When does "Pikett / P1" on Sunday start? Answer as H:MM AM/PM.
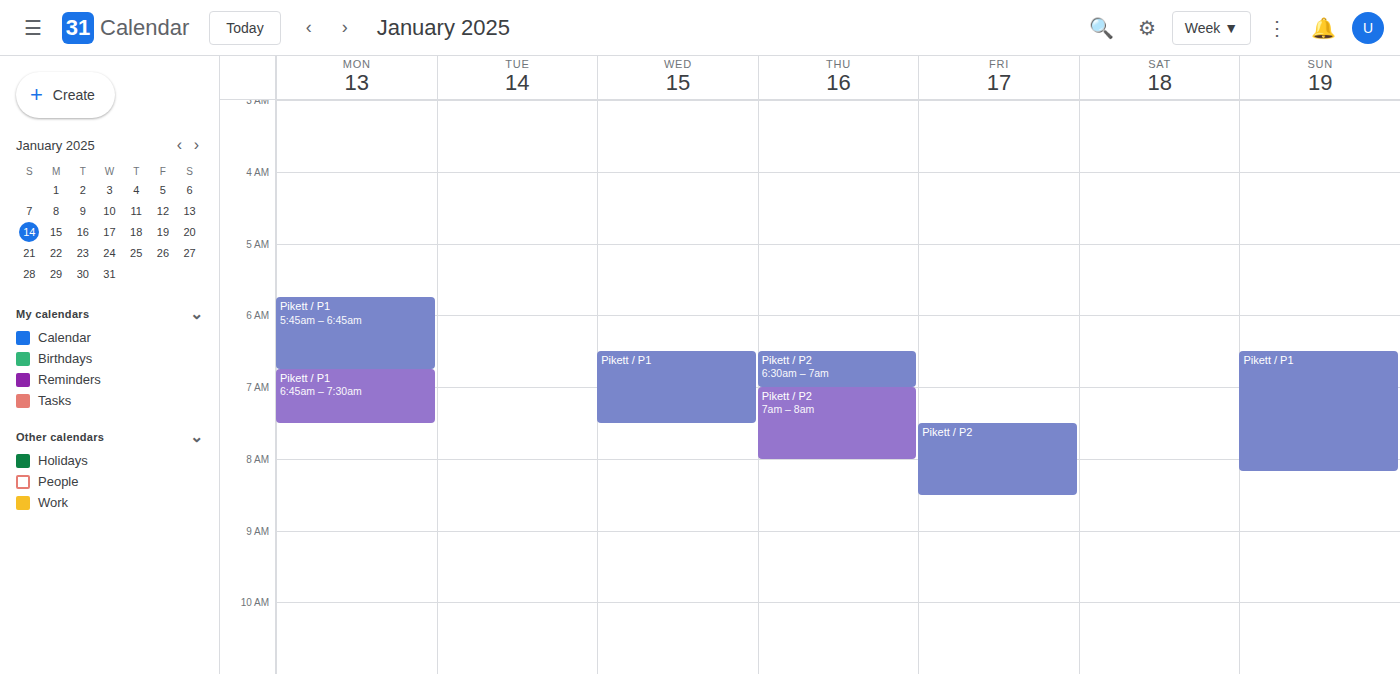
6:30 AM